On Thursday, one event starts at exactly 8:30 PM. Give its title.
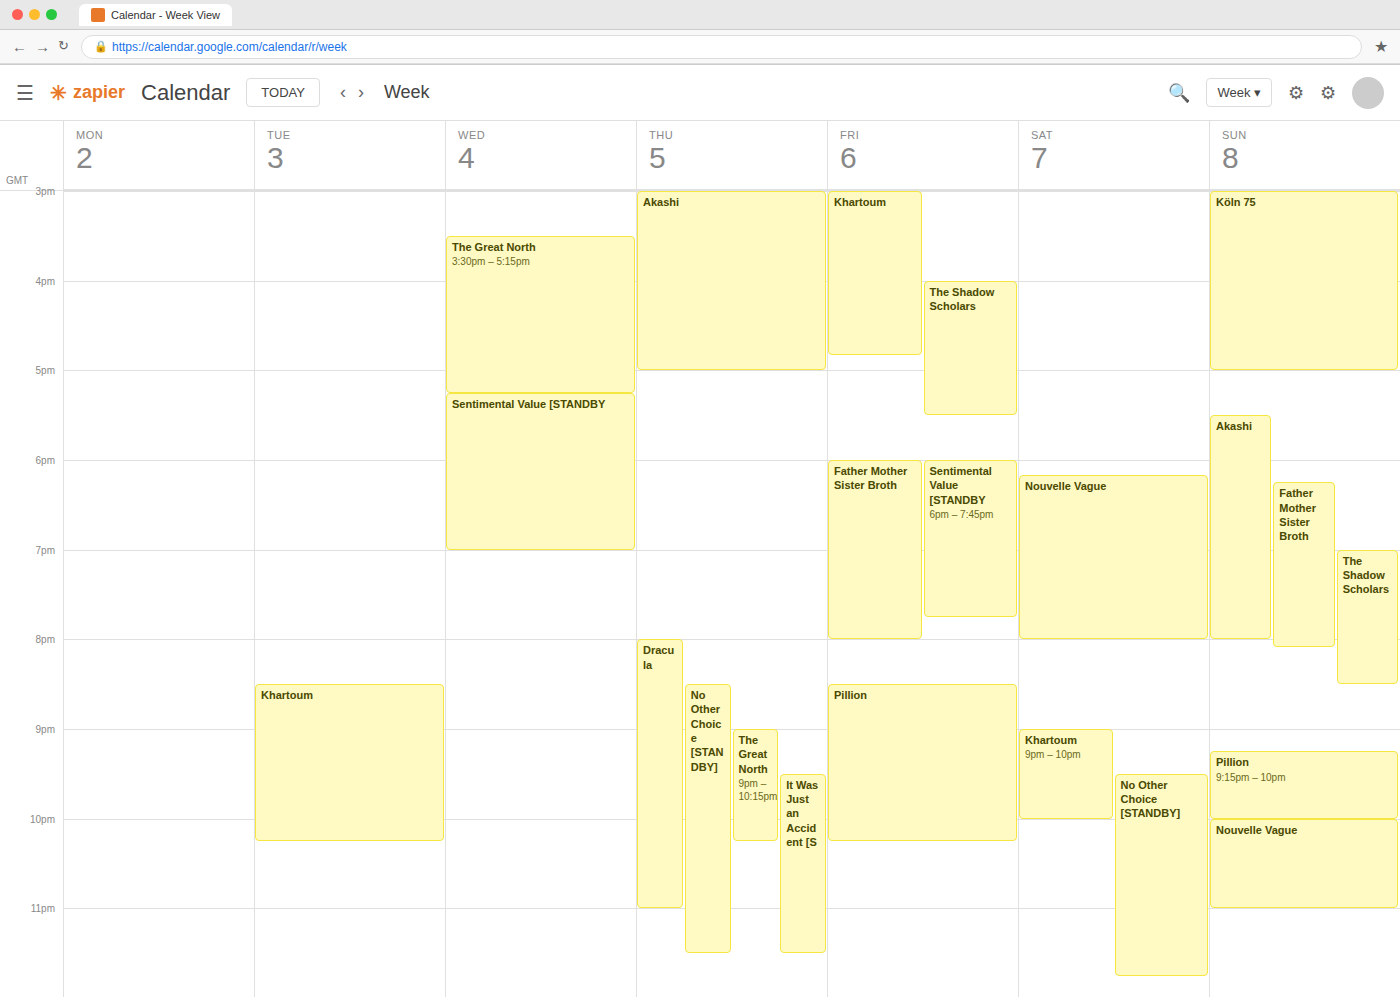
"No Other Choice [STANDBY]"